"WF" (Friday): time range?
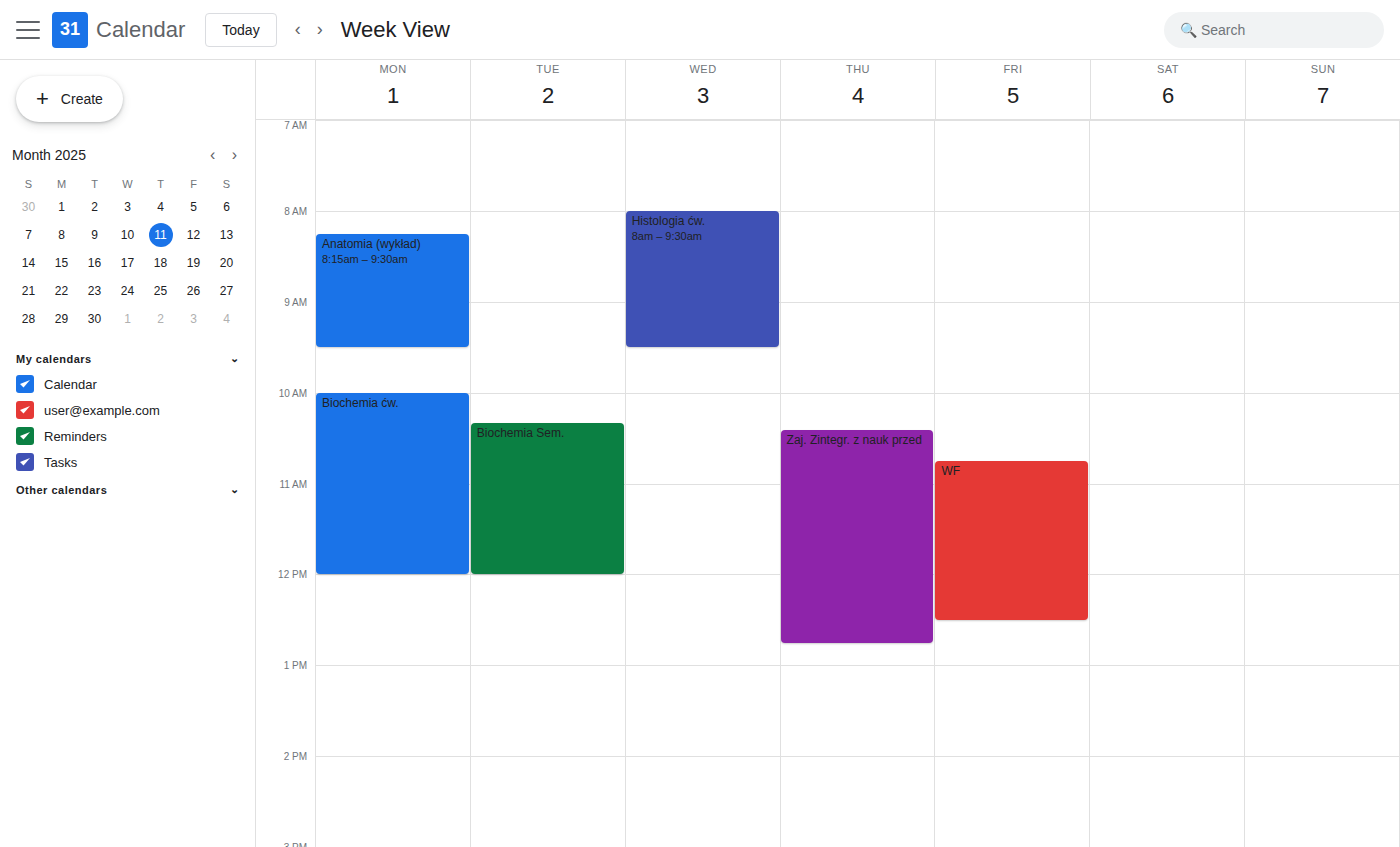
10:45 AM to 12:30 PM